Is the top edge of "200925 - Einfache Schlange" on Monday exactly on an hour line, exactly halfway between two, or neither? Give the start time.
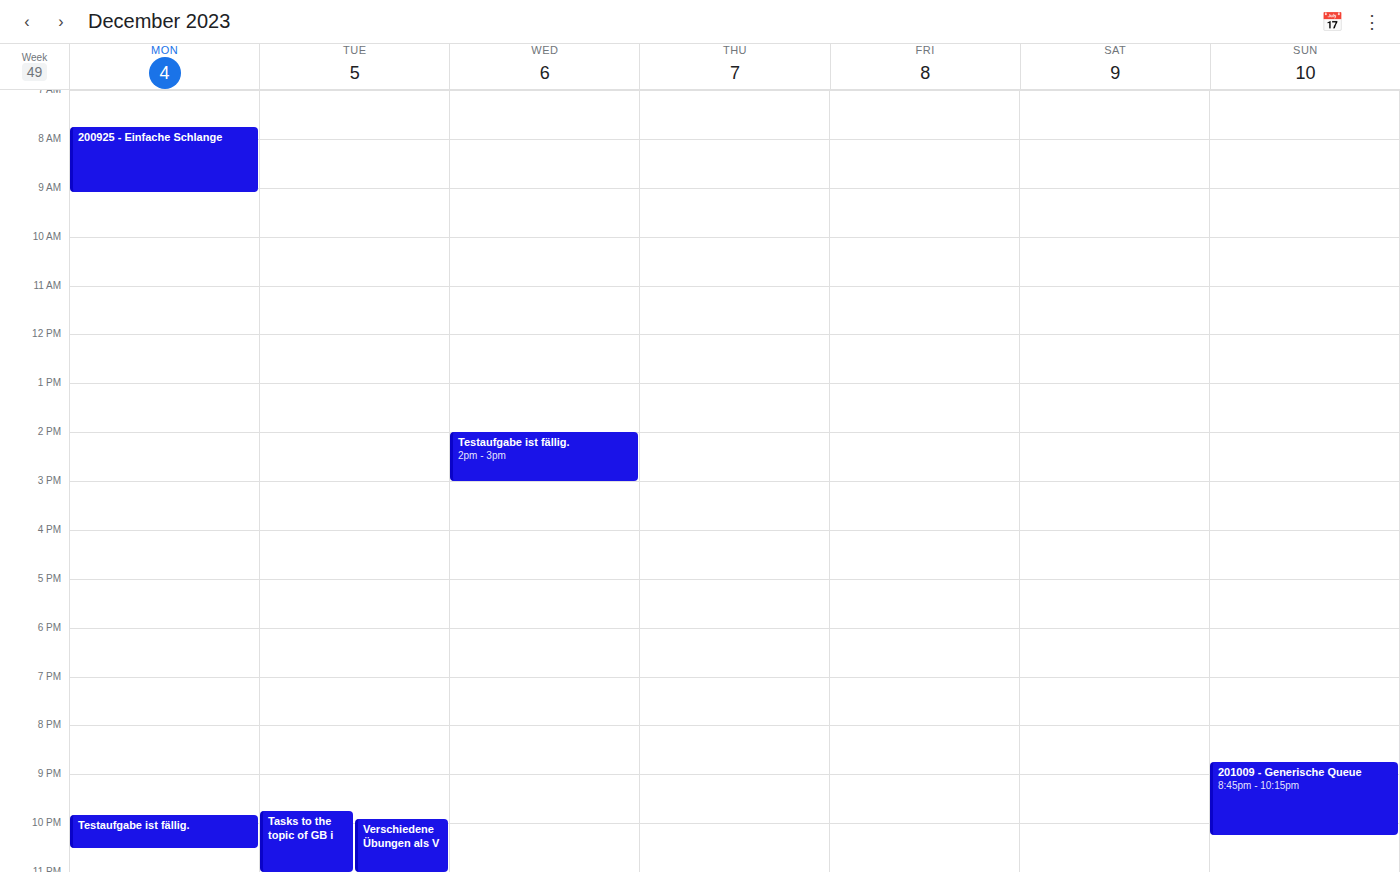
7:45 AM -- neither: three quarters of the way from the 7 AM line to the 8 AM line.